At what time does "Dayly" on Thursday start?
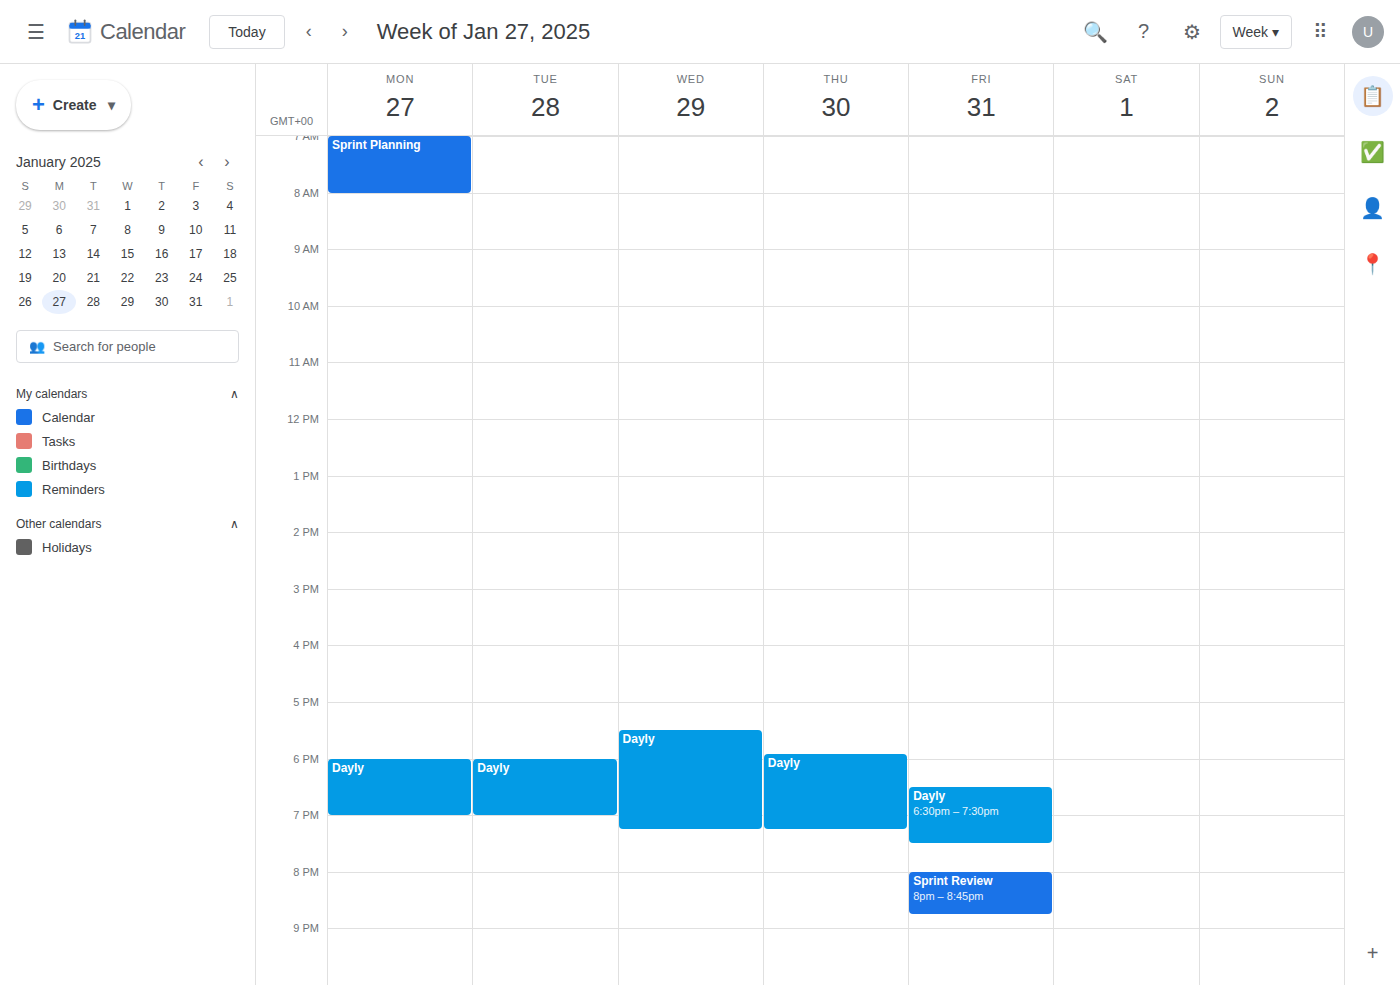
5:55 PM